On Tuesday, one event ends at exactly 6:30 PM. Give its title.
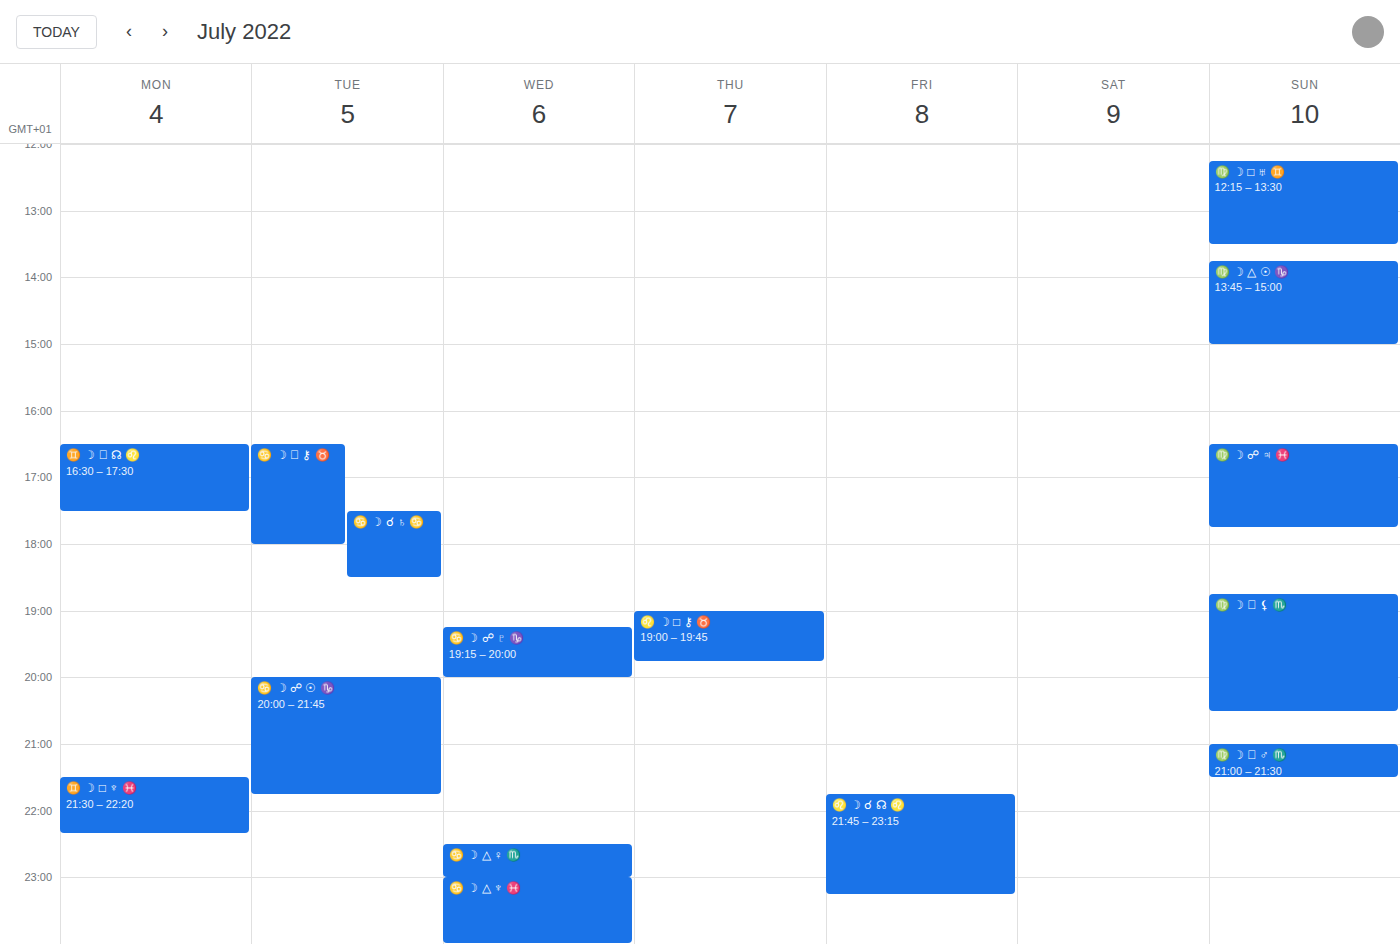
"♋️ ☽ ☌ ♄ ♋️"